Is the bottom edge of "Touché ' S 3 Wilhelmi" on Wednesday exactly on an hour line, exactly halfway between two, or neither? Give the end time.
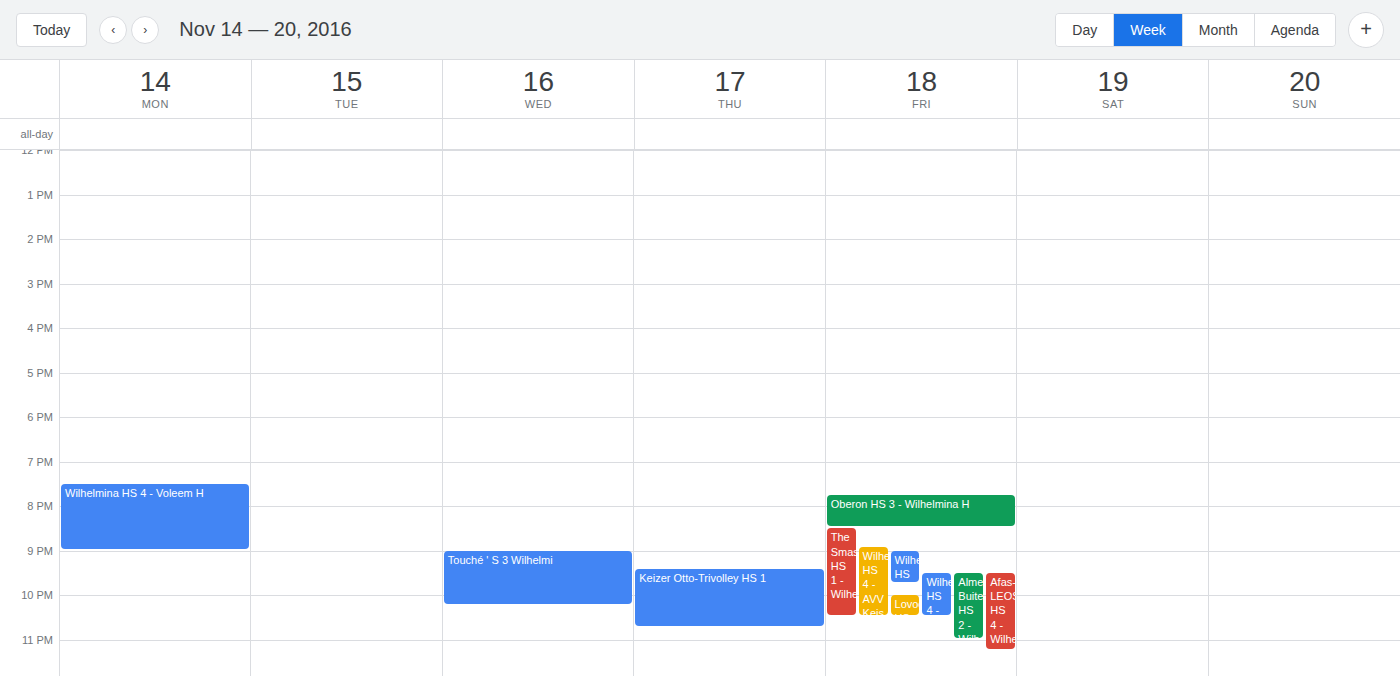
10:15 PM -- neither: a quarter of the way from the 10 PM line to the 11 PM line.